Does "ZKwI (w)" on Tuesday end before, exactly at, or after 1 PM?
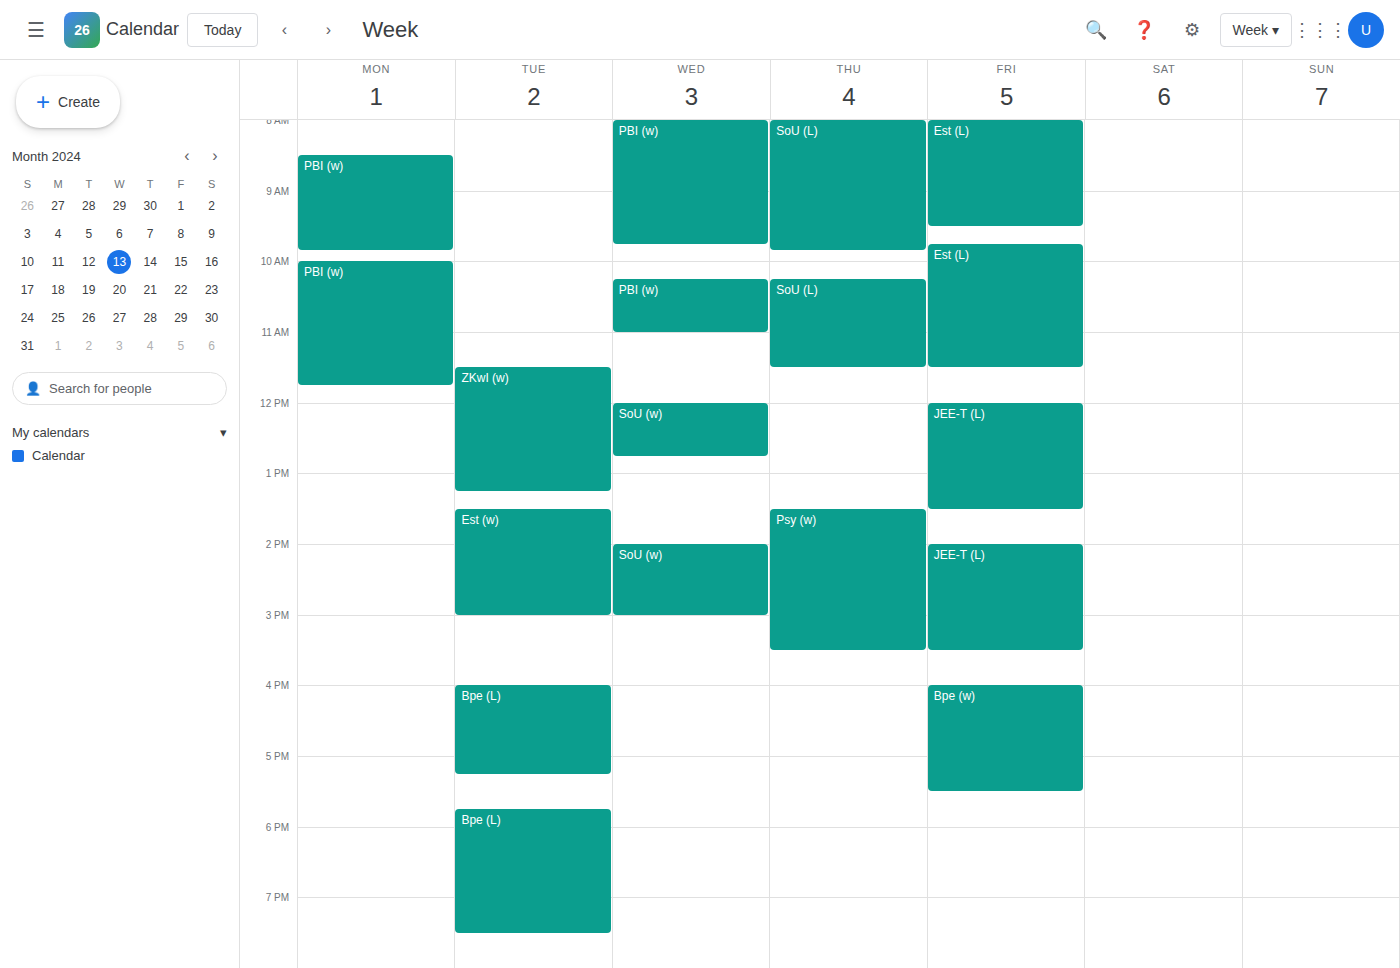
1:15 PM -- after 1 PM, 15 minutes below the 1 PM line.